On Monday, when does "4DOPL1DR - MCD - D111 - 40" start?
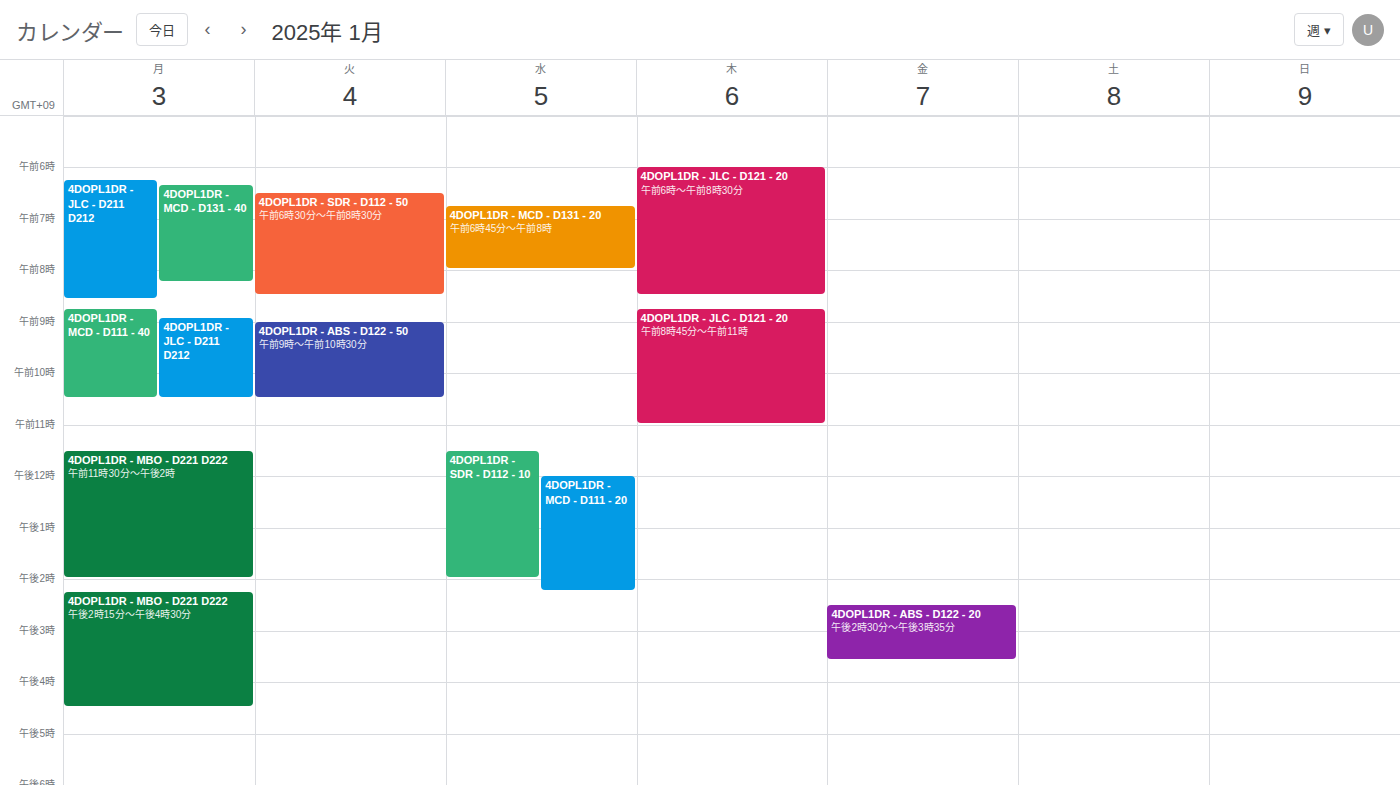
8:45 AM